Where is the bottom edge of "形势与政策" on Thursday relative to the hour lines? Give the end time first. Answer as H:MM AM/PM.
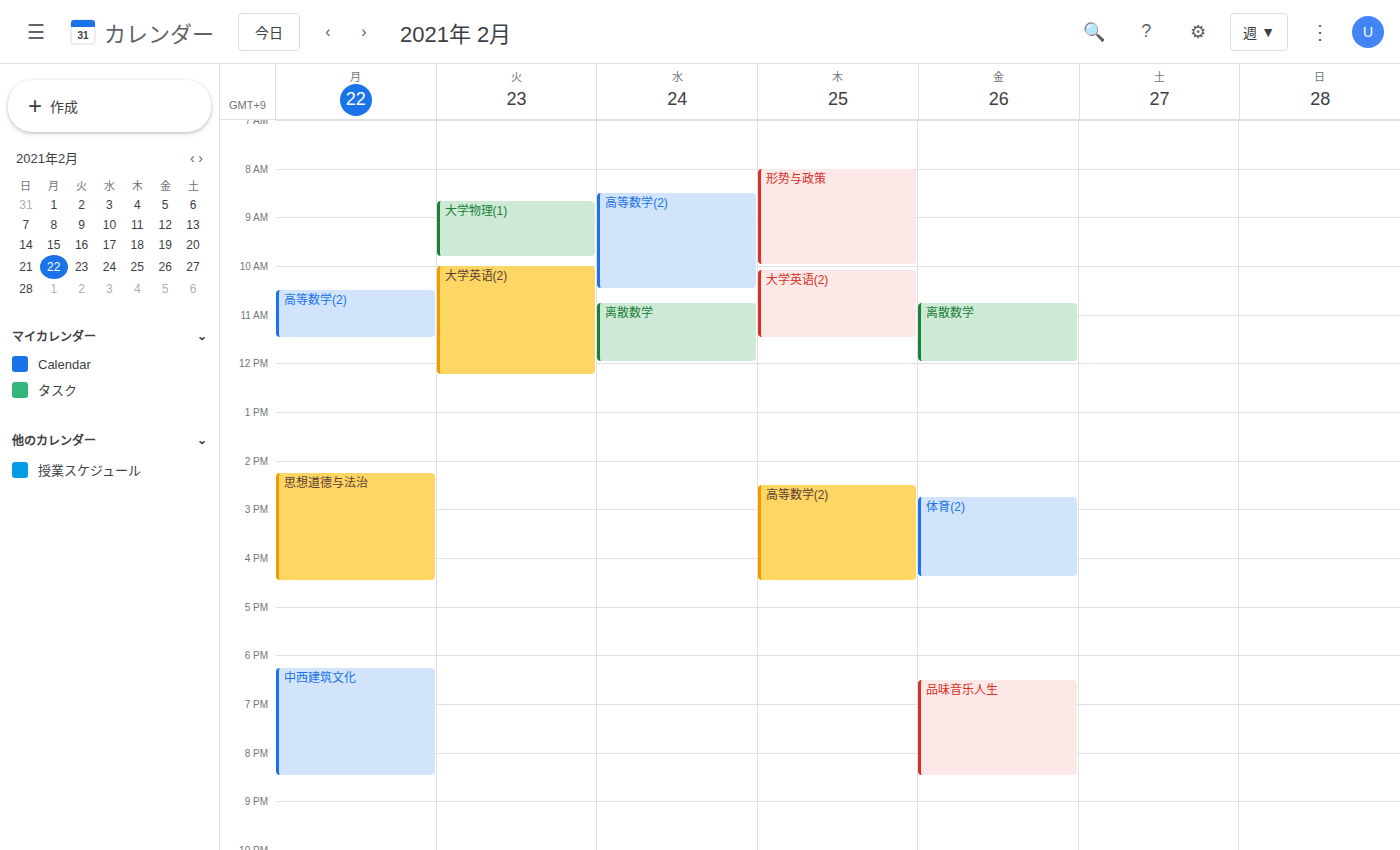
10:00 AM -- exactly on the 10 AM line.